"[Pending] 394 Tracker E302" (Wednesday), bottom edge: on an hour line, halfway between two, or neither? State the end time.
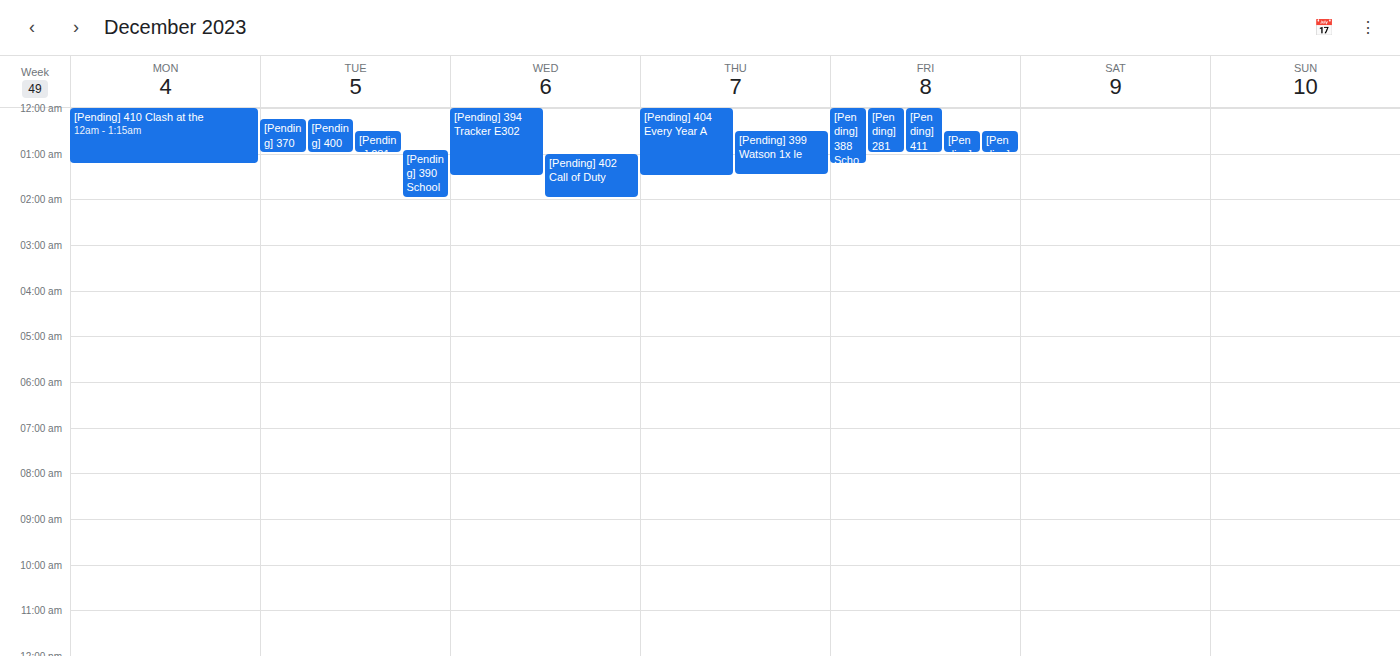
1:30 AM -- halfway between the 1 AM and 2 AM lines.